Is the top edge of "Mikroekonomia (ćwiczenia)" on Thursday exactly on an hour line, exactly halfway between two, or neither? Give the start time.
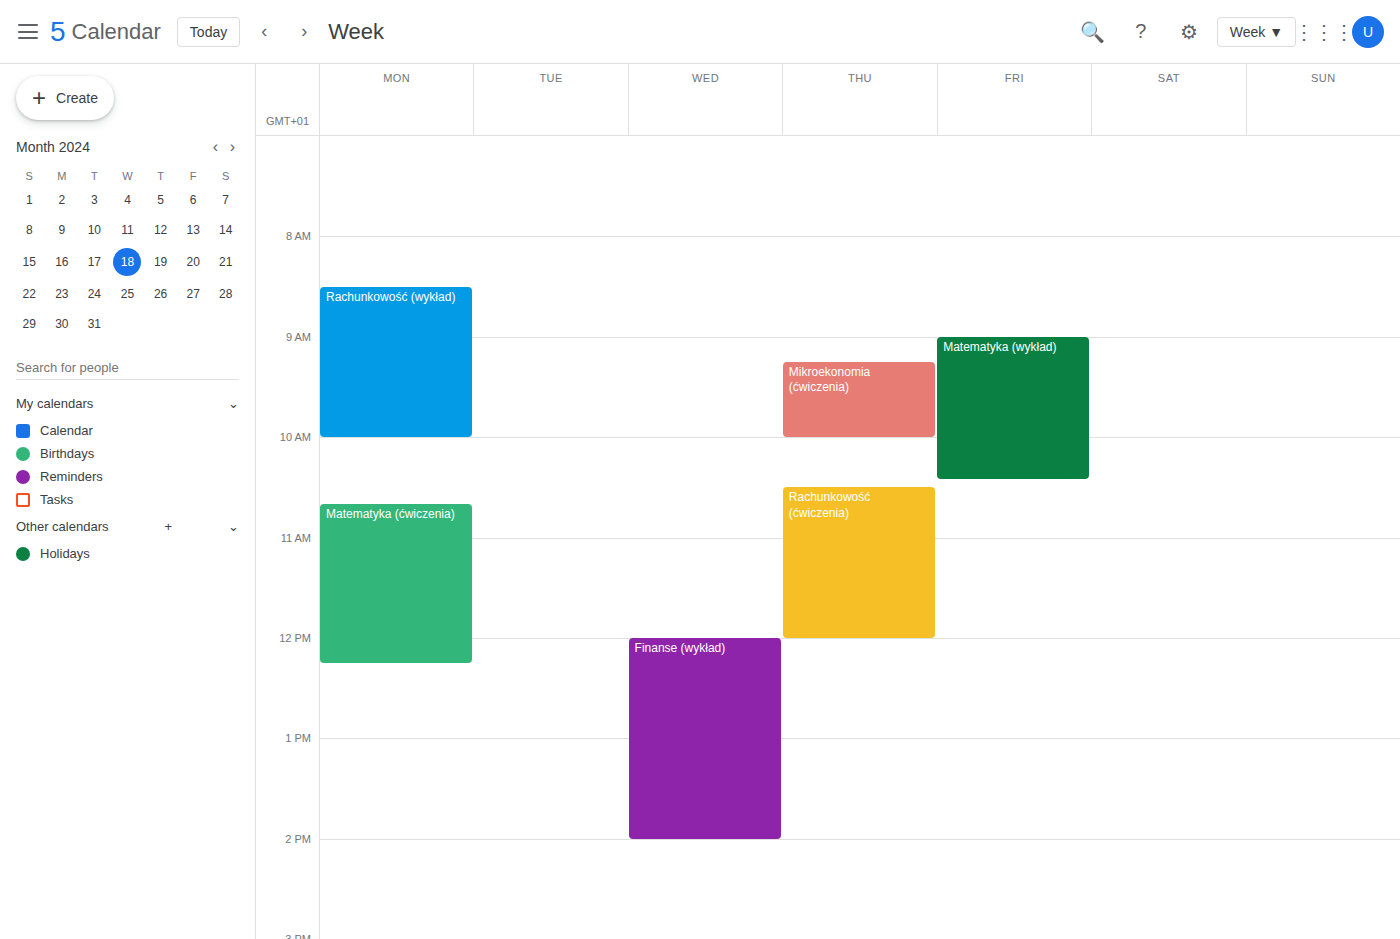
9:15 AM -- neither: a quarter of the way from the 9 AM line to the 10 AM line.